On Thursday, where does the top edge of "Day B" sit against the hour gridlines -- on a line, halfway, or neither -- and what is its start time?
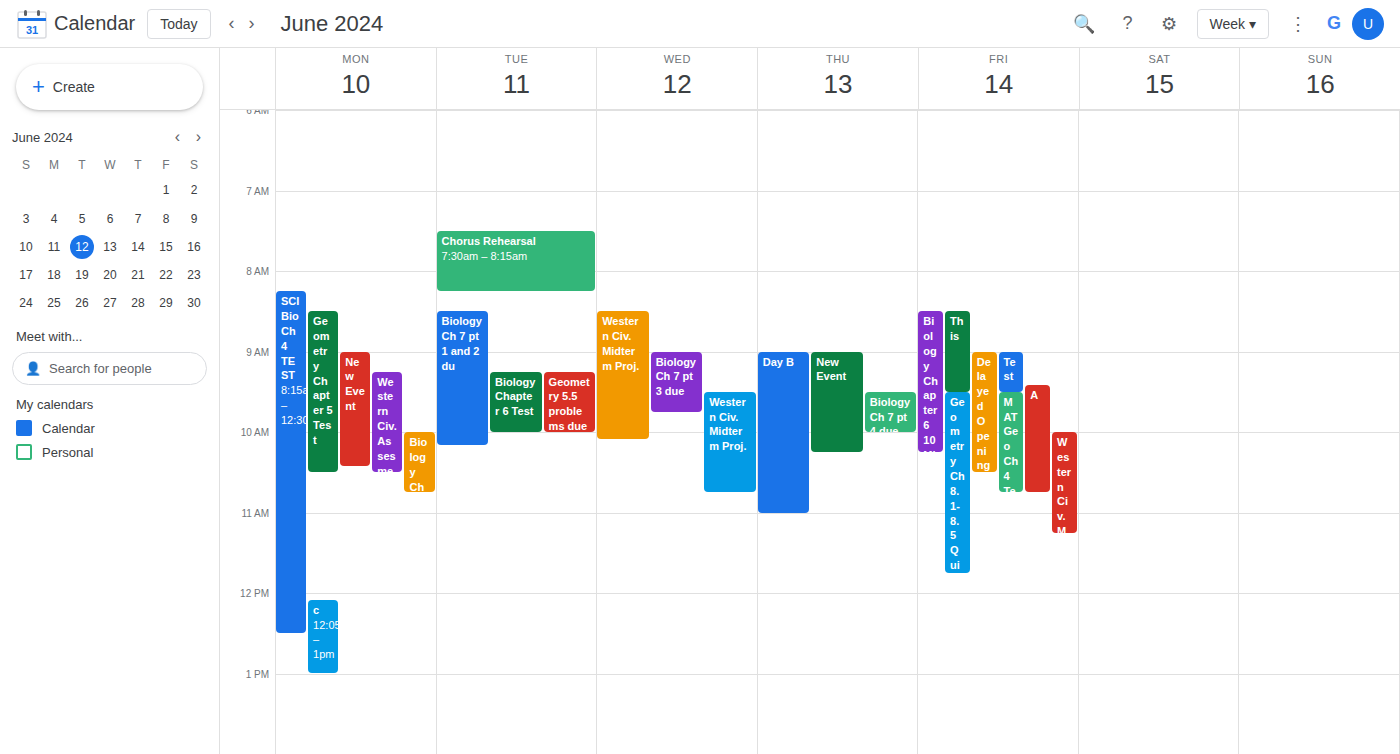
9:00 AM -- exactly on the 9 AM line.